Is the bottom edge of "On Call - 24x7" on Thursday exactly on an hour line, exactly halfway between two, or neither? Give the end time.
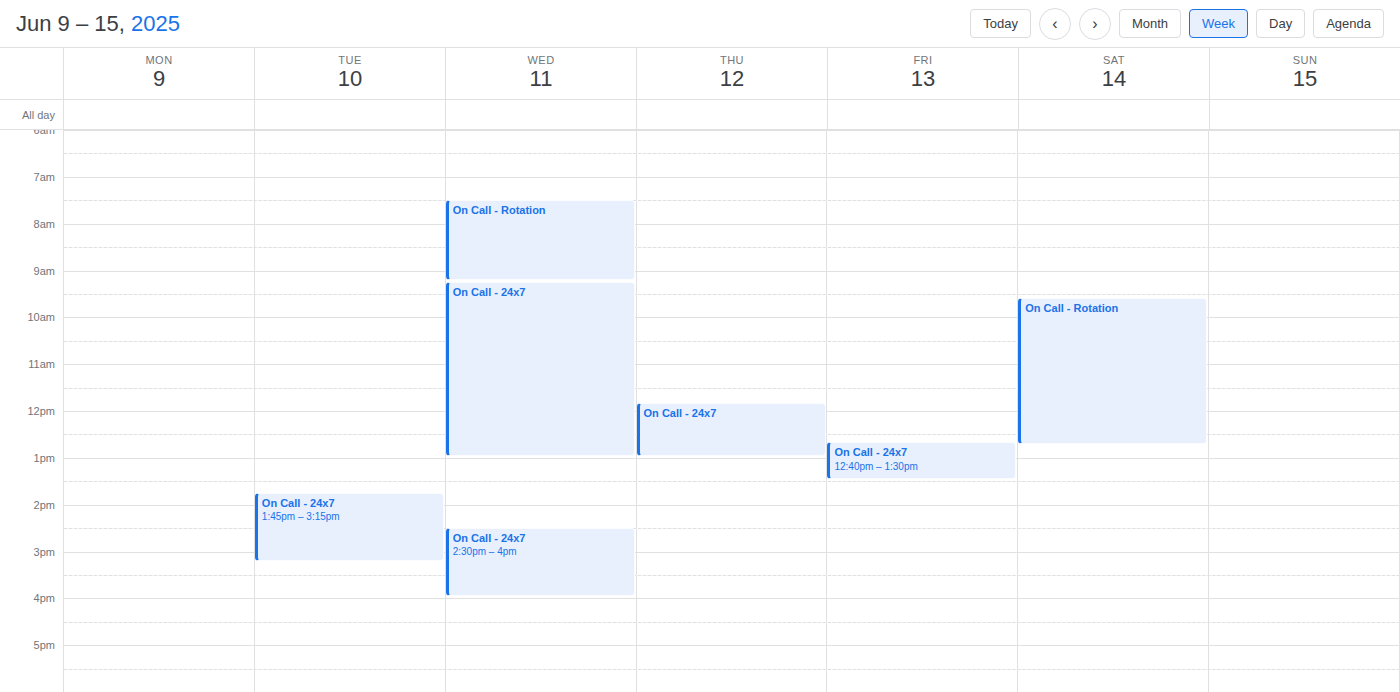
1:00 PM -- exactly on the 1 PM line.